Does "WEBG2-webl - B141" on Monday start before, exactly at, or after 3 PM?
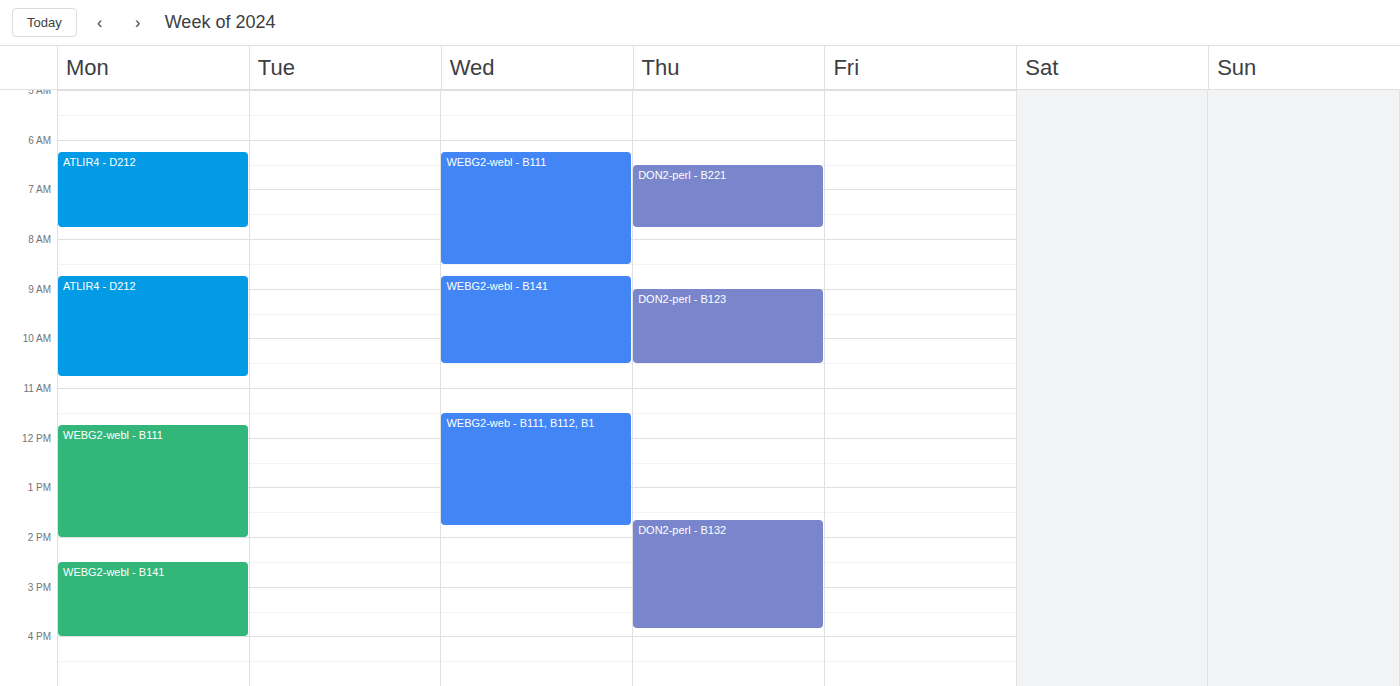
2:30 PM -- before 3 PM, 30 minutes above the 3 PM line.